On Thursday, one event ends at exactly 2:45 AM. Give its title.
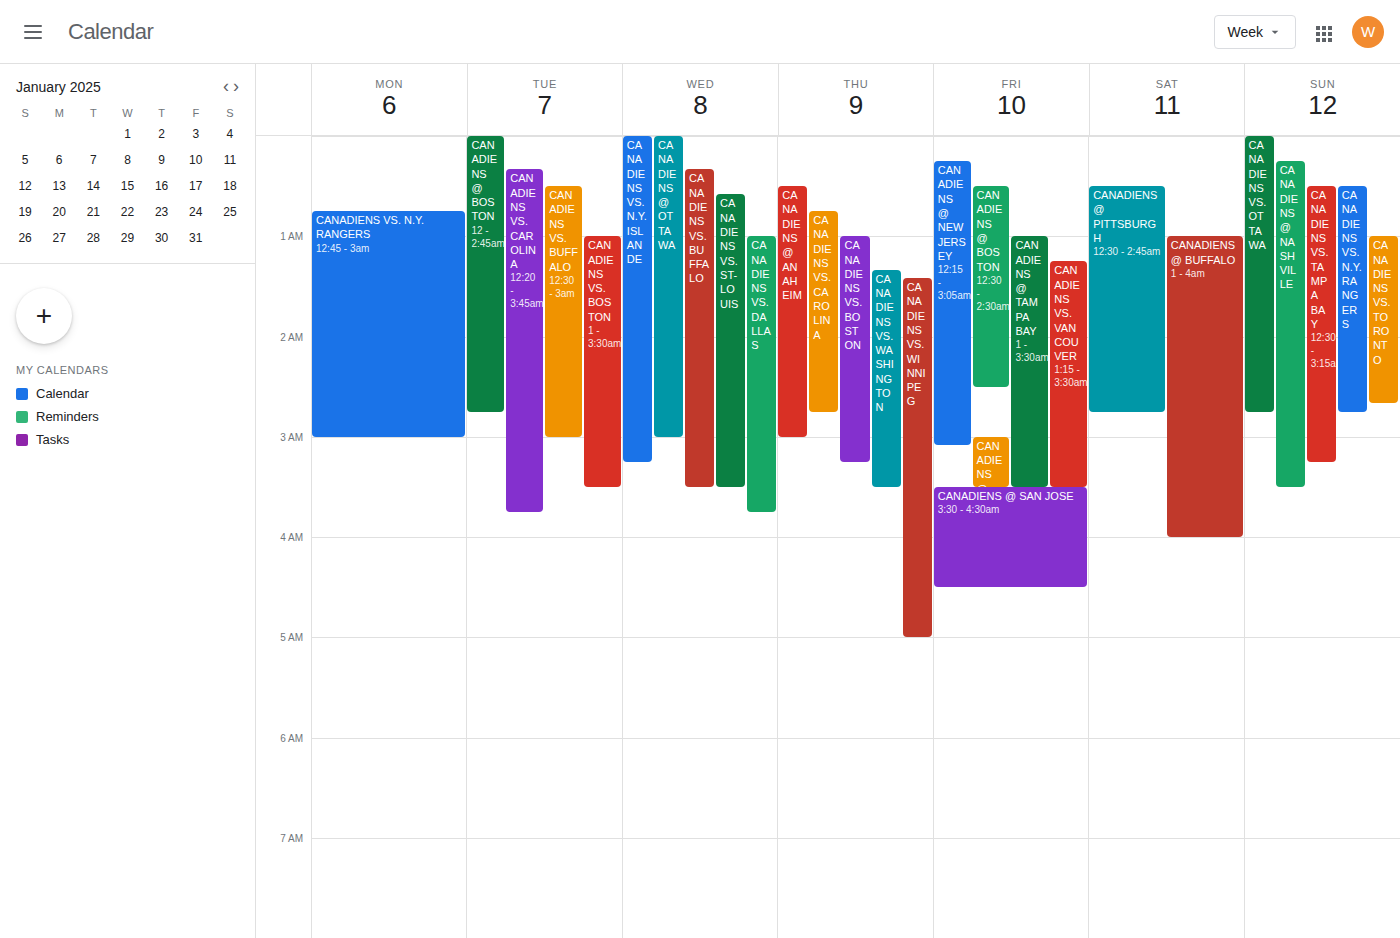
"CANADIENS VS. CAROLINA"